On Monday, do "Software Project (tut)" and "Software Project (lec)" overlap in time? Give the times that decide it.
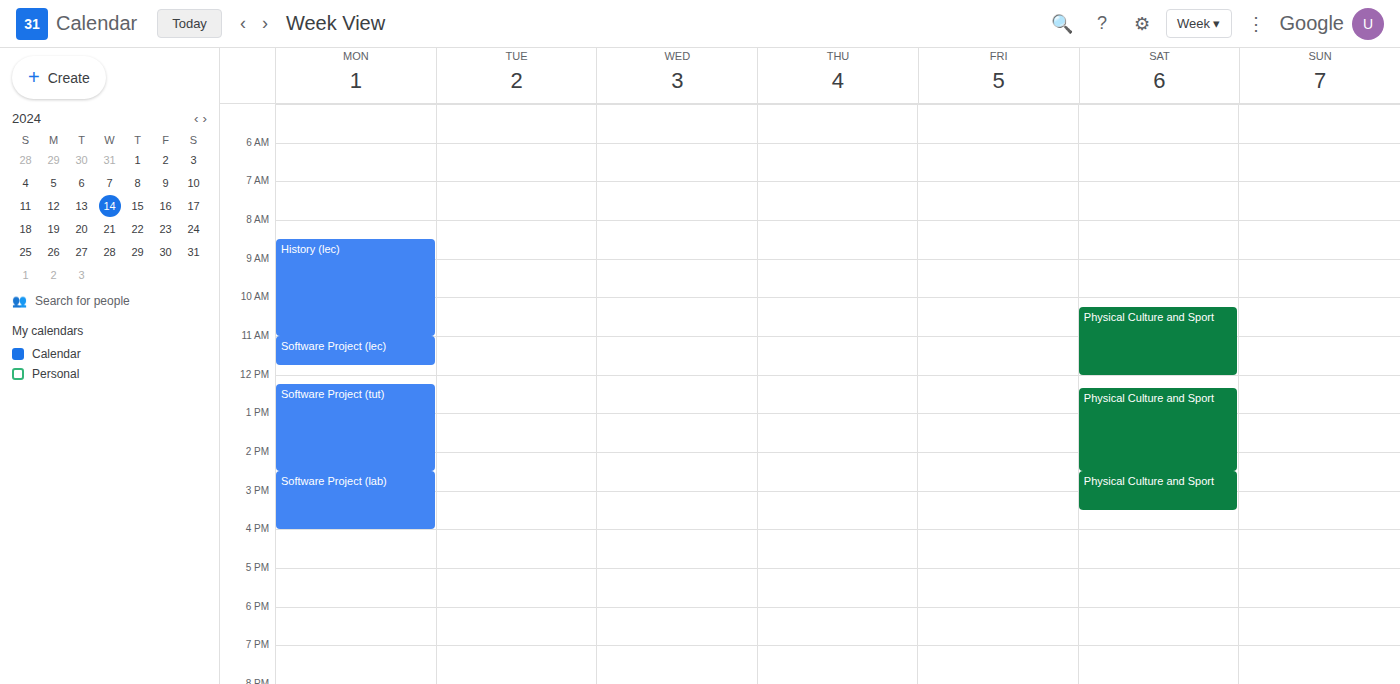
"Software Project (lec)" ends at 11:45 AM and "Software Project (tut)" starts at 12:15 PM -- no overlap.